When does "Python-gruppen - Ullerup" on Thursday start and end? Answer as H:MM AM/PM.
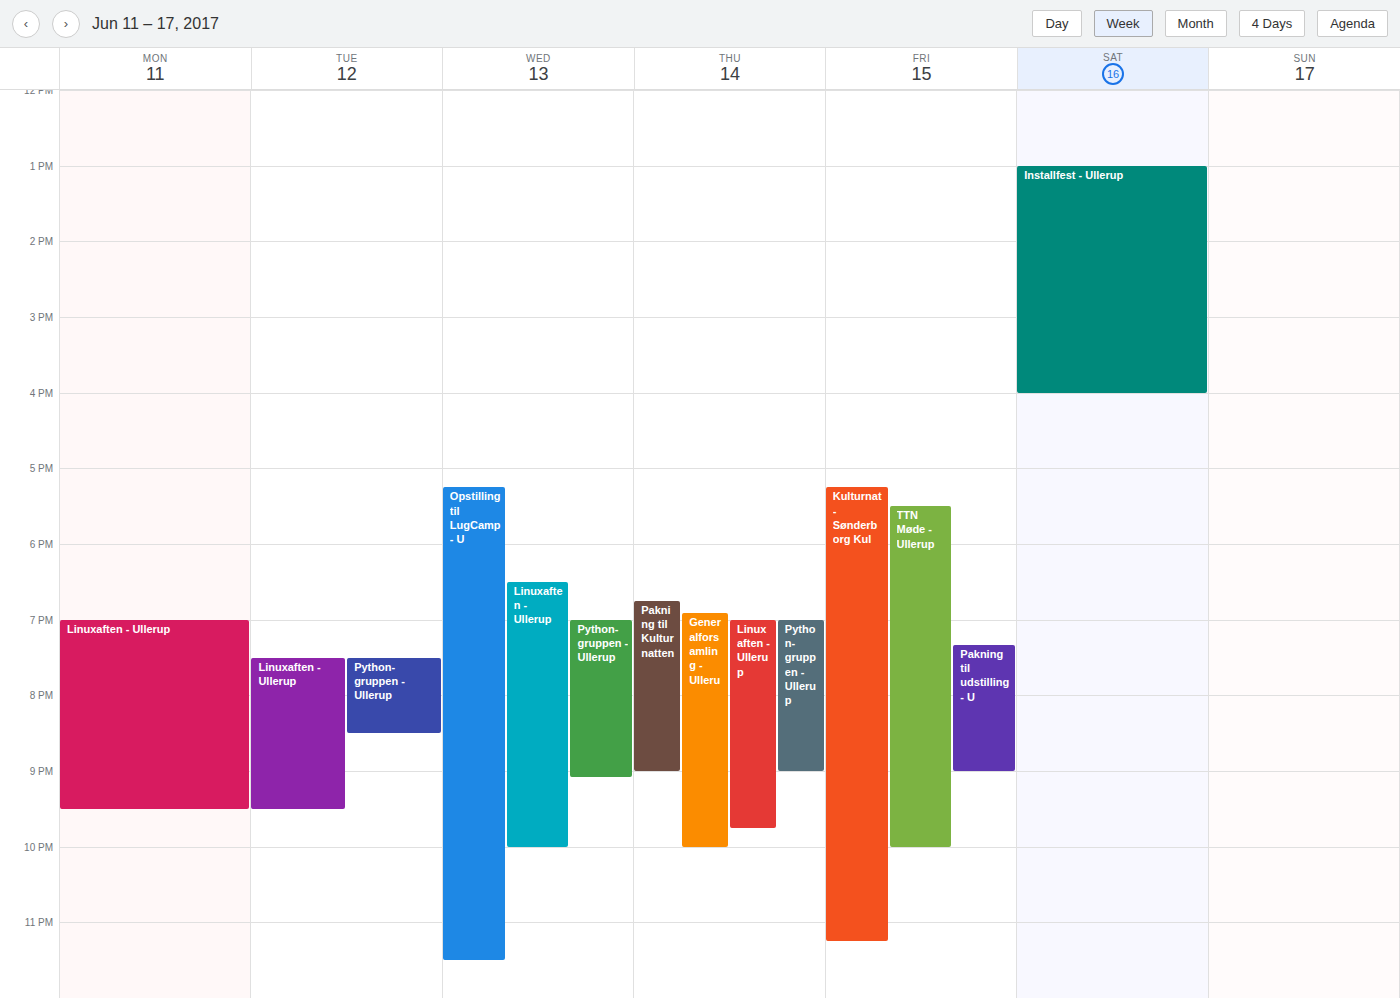
7:00 PM to 9:00 PM